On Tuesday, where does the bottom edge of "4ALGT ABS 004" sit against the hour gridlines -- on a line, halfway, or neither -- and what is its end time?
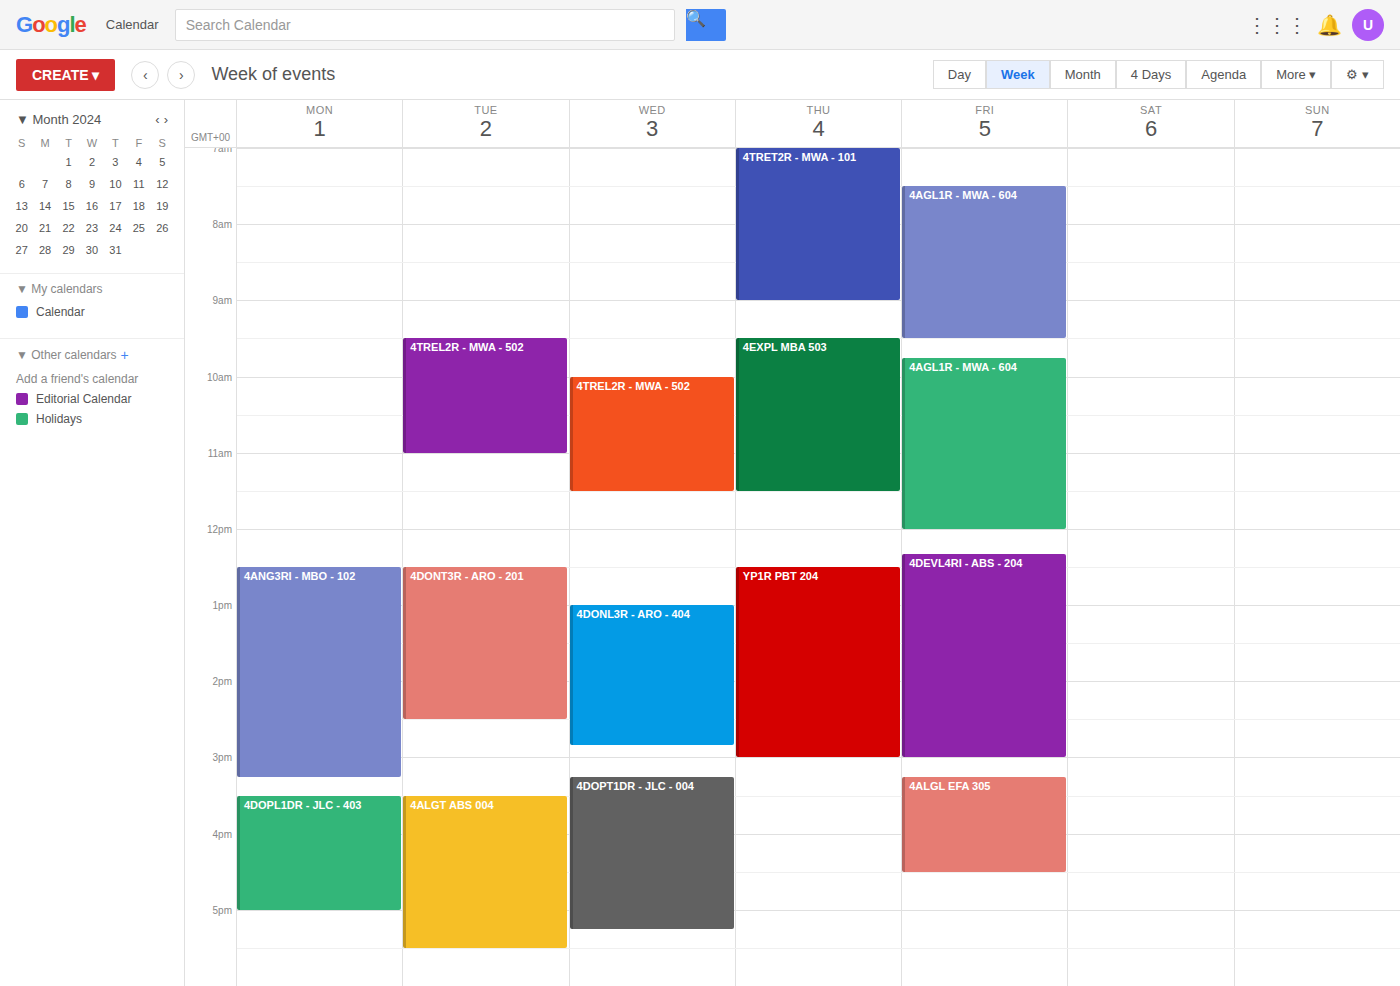
5:30 PM -- halfway between the 5 PM and 6 PM lines.